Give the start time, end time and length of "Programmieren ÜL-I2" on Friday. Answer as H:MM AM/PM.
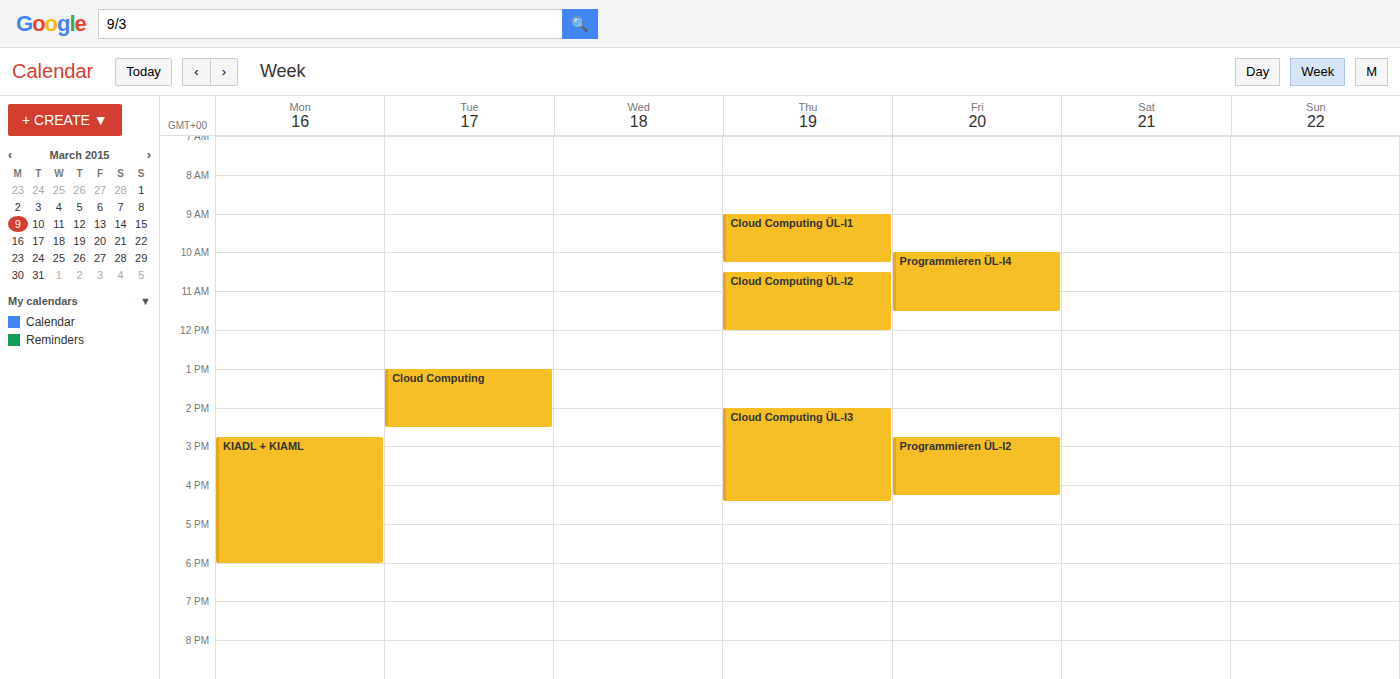
2:45 PM to 4:15 PM, 1 hour 30 minutes